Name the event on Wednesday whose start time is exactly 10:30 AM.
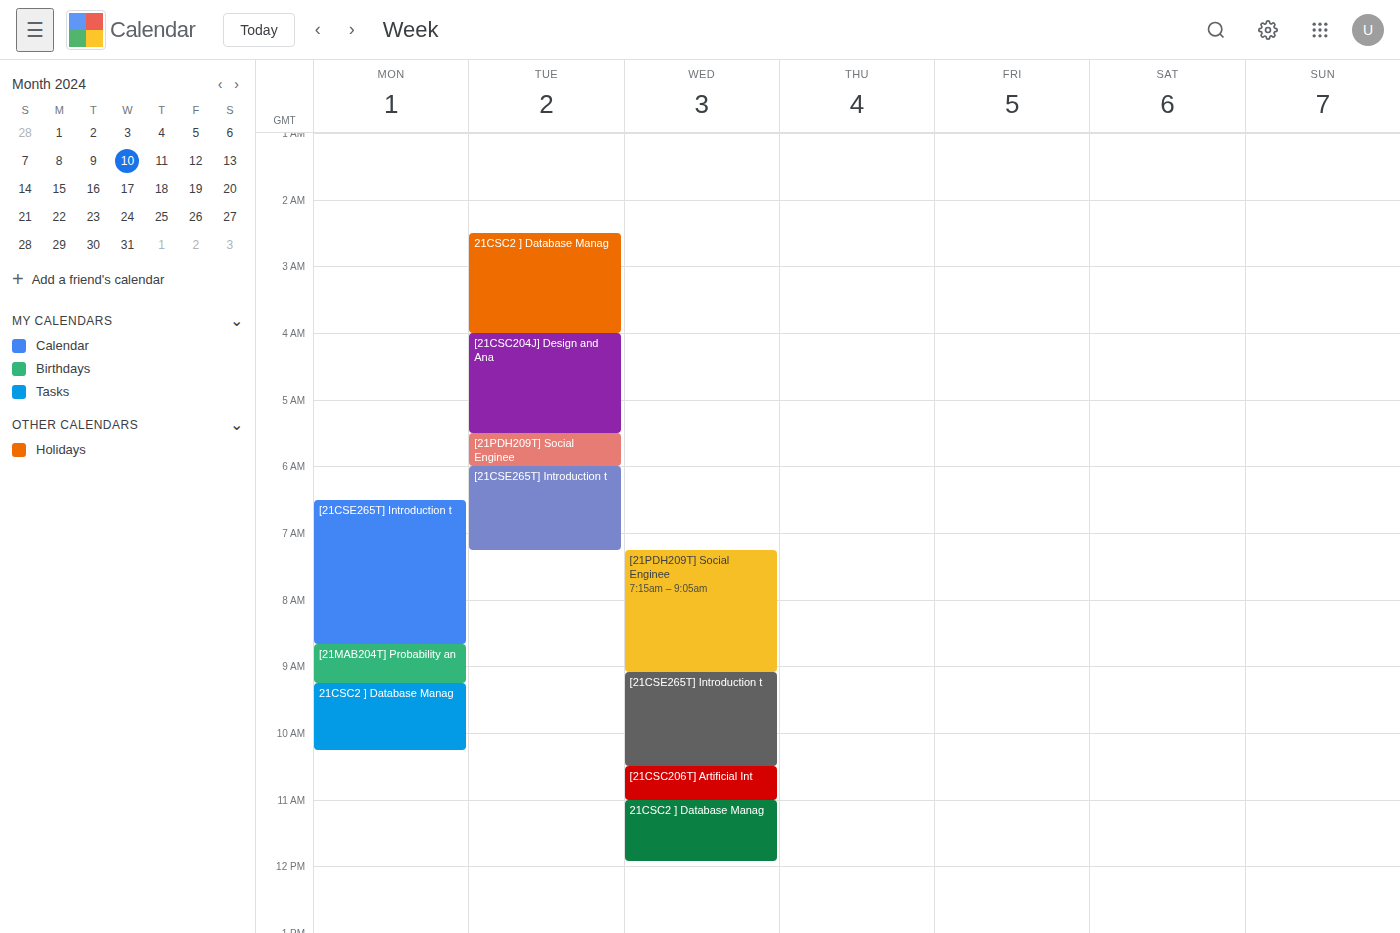
"[21CSC206T] Artificial Int"